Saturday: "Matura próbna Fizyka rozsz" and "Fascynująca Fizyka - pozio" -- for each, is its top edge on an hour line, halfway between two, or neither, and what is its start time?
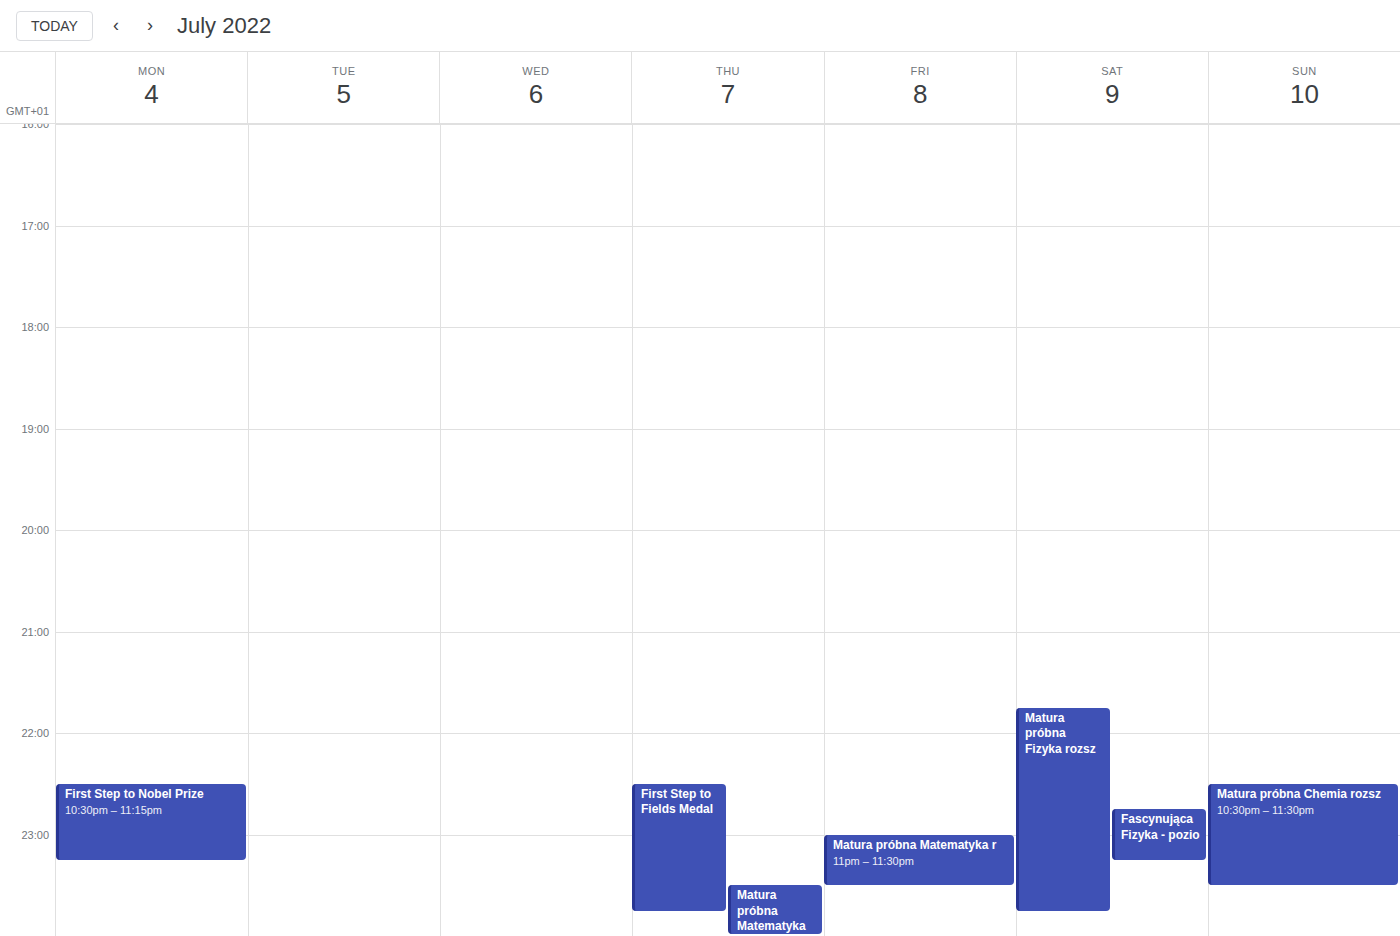
"Matura próbna Fizyka rozsz": 9:45 PM, neither: three quarters of the way from the 9 PM line to the 10 PM line. "Fascynująca Fizyka - pozio": 10:45 PM, neither: three quarters of the way from the 10 PM line to the 11 PM line.